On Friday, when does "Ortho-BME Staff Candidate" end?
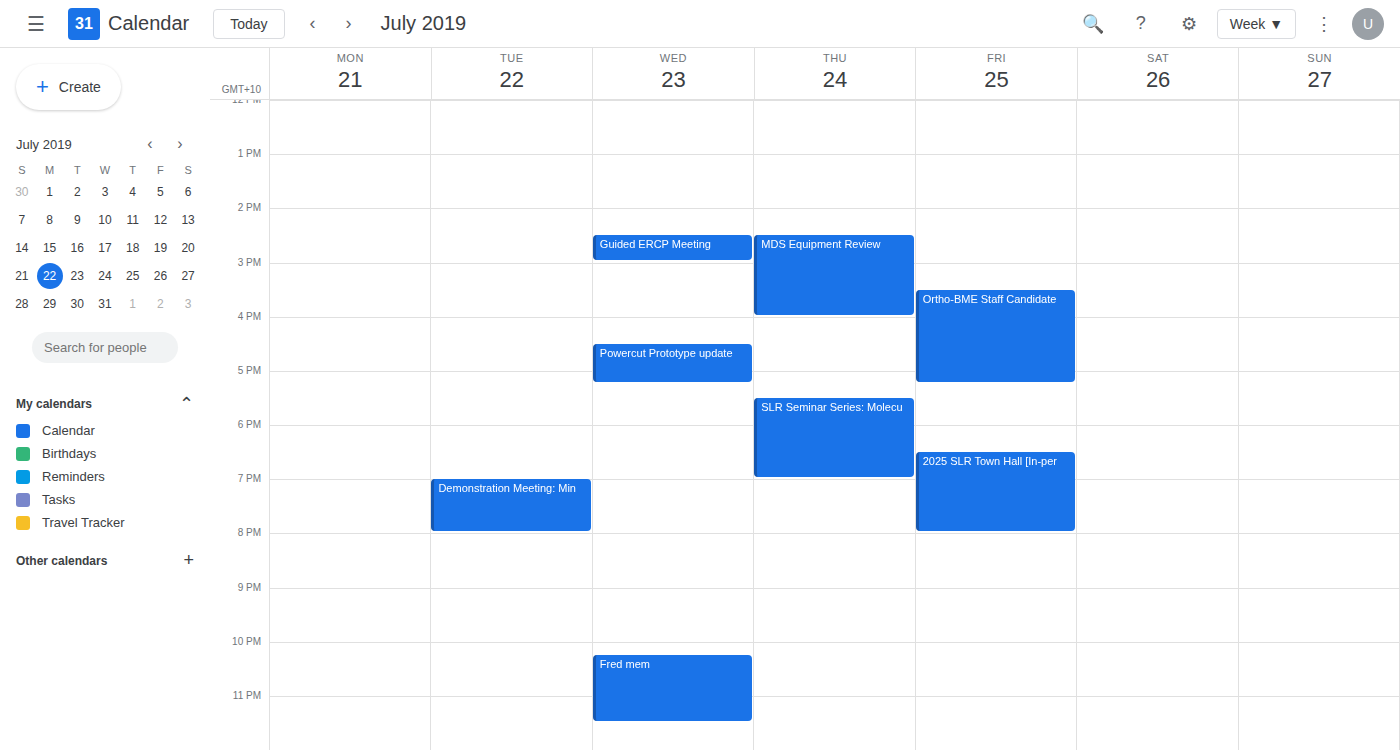
17:15